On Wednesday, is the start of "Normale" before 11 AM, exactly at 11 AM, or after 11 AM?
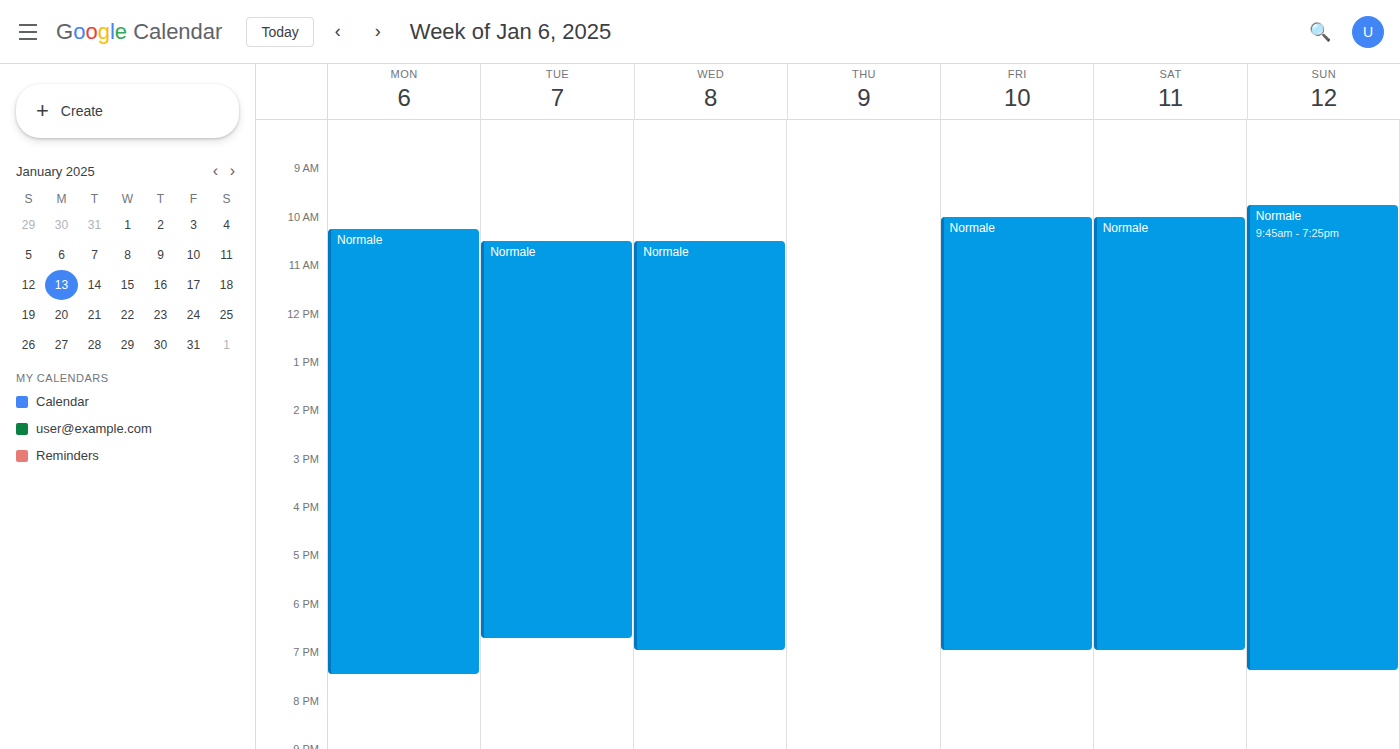
10:30 AM -- before 11 AM, 30 minutes above the 11 AM line.